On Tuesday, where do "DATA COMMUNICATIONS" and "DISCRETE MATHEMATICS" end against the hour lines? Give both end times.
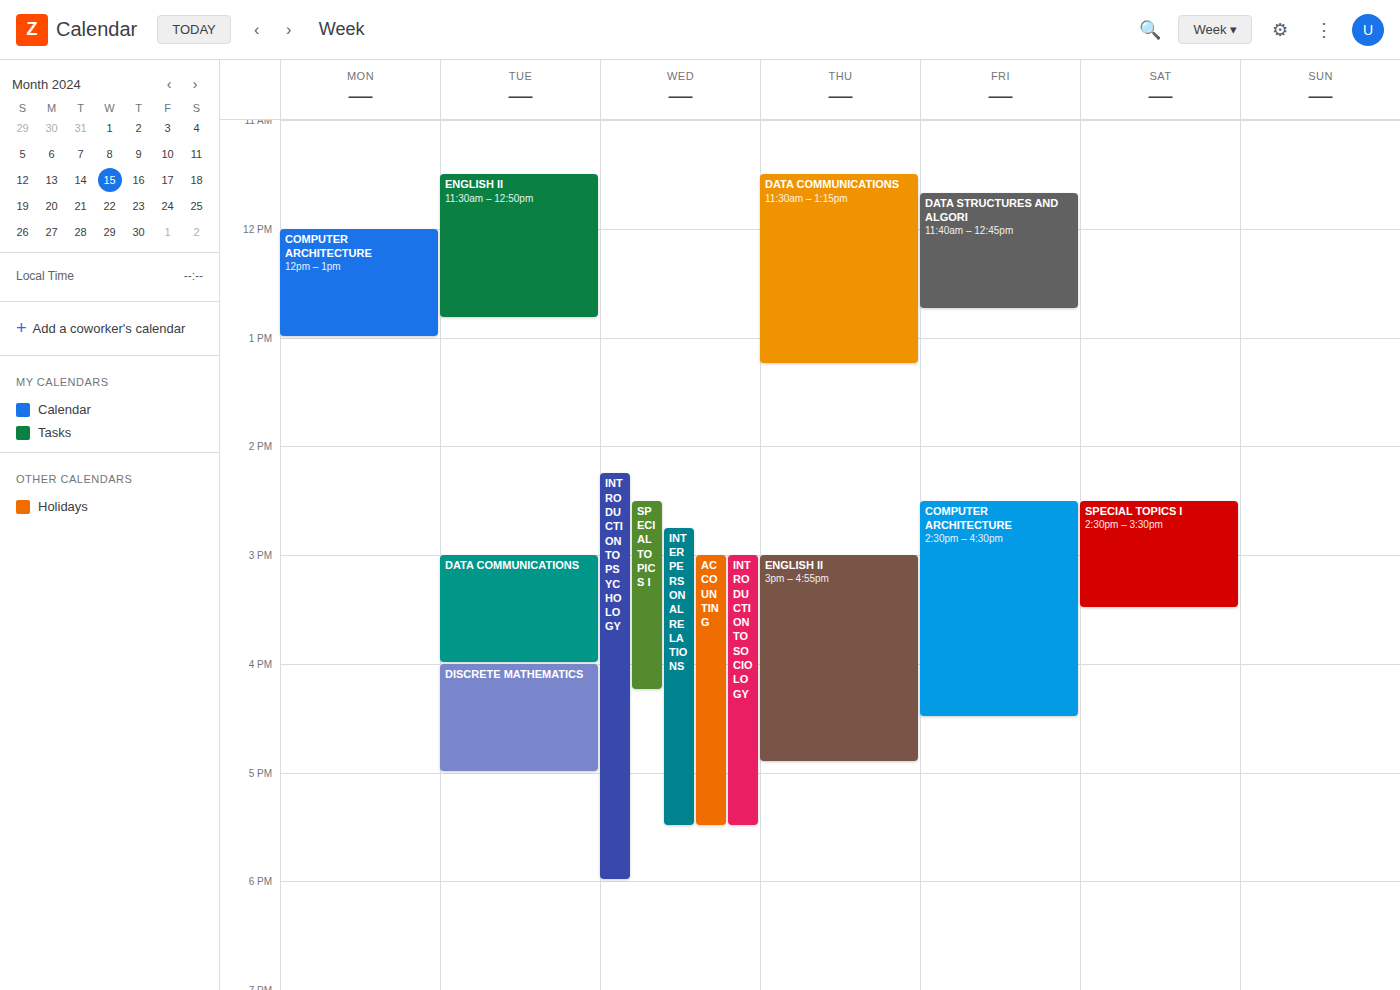
"DATA COMMUNICATIONS": 16:00, exactly on the 16:00 line. "DISCRETE MATHEMATICS": 17:00, exactly on the 17:00 line.